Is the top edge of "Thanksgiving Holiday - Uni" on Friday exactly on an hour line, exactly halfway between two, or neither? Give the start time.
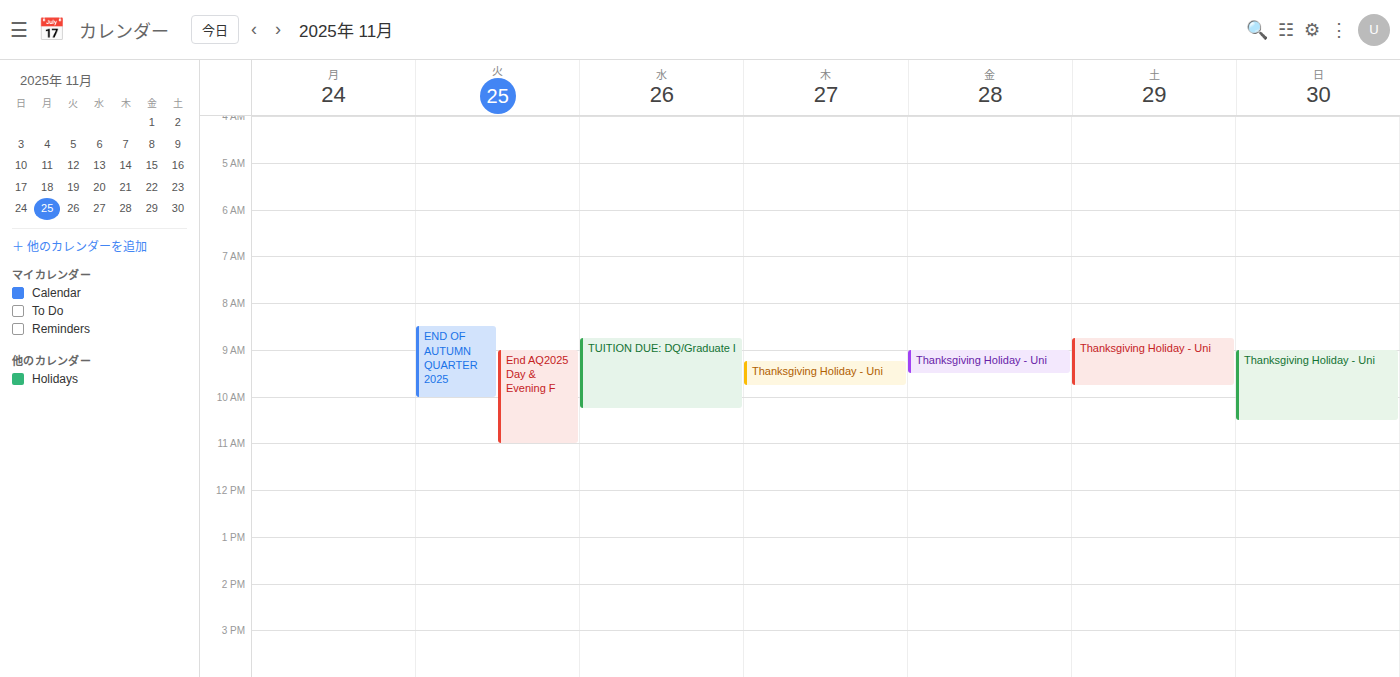
9:00 AM -- exactly on the 9 AM line.